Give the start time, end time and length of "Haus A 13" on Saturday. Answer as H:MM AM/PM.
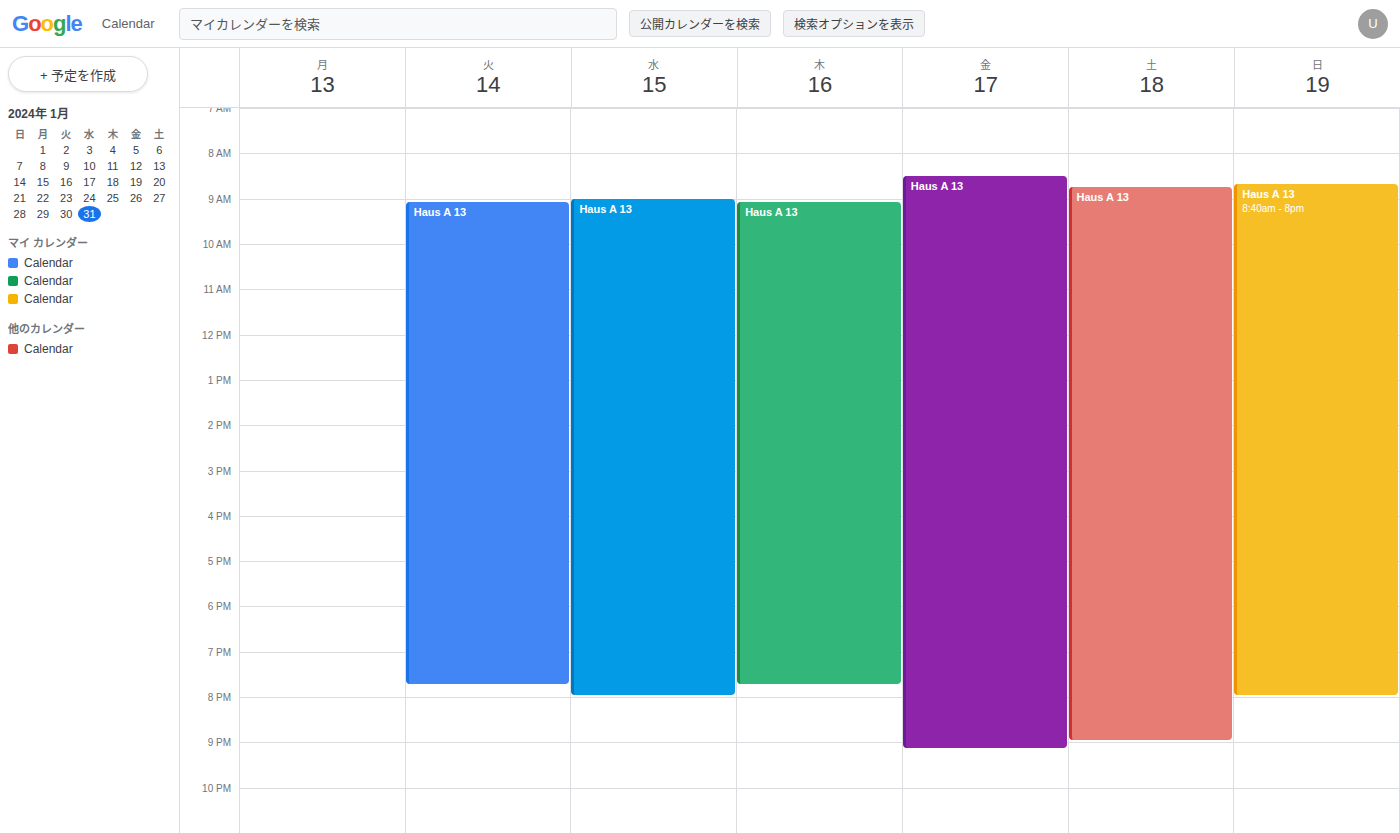
8:45 AM to 9:00 PM, 12 hours 15 minutes